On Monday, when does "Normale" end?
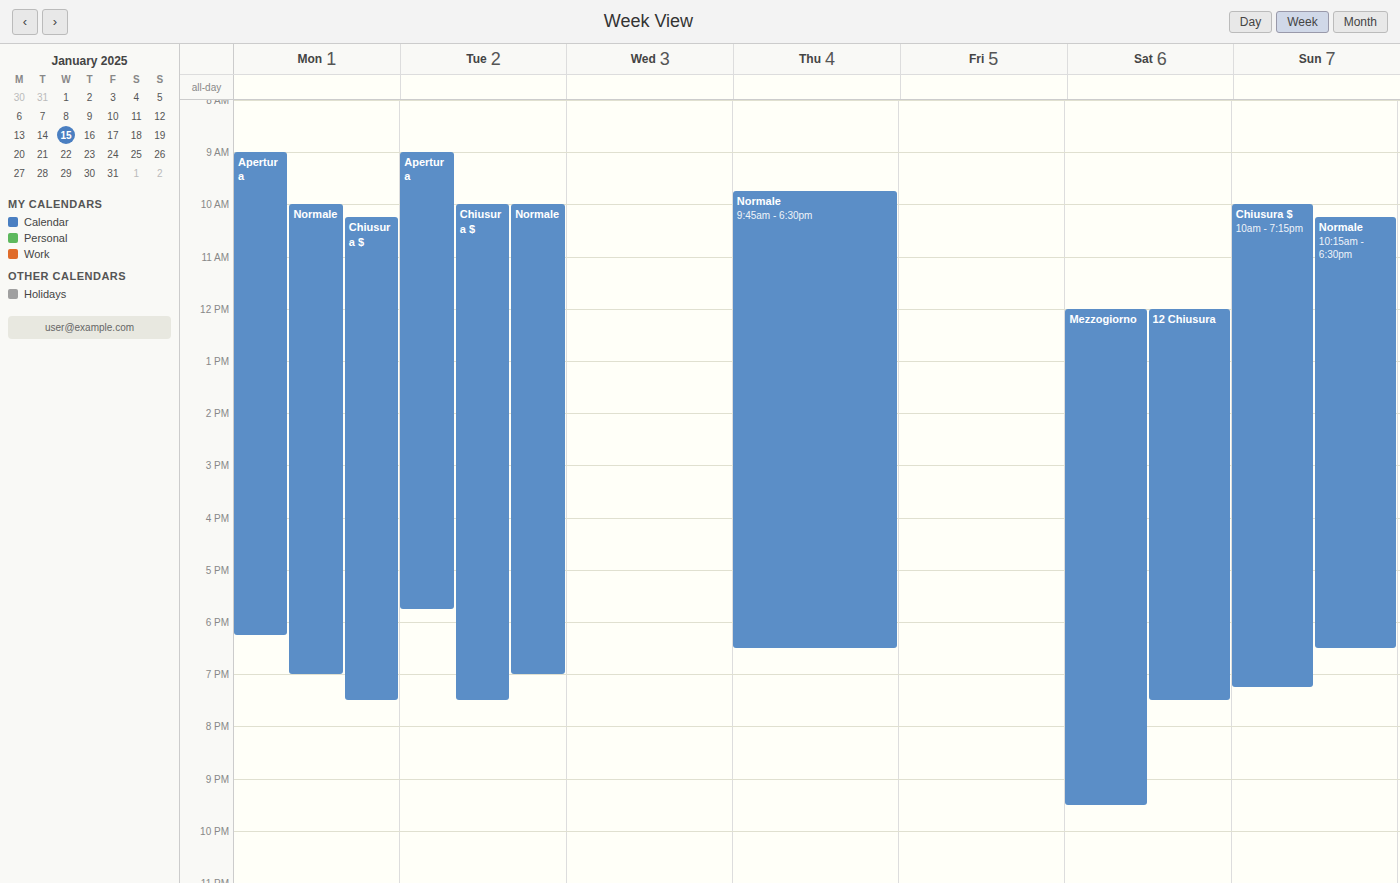
7:00 PM